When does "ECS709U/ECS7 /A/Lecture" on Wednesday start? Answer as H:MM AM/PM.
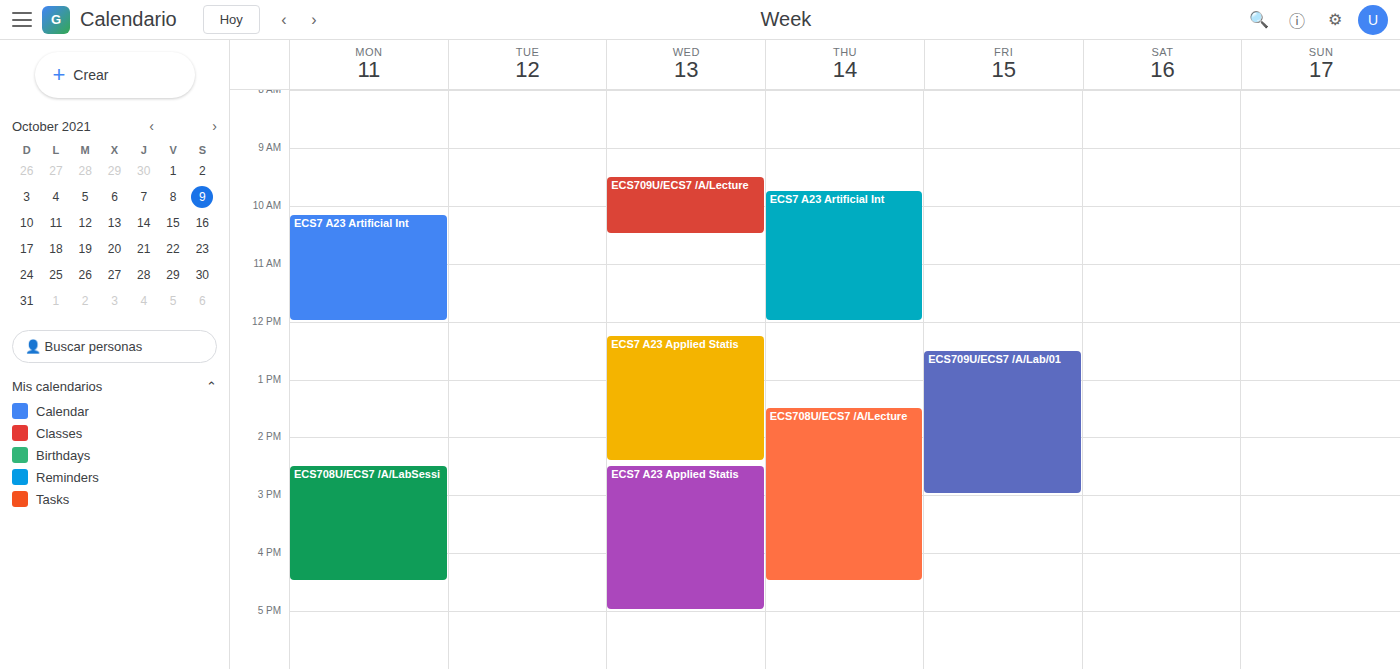
9:30 AM